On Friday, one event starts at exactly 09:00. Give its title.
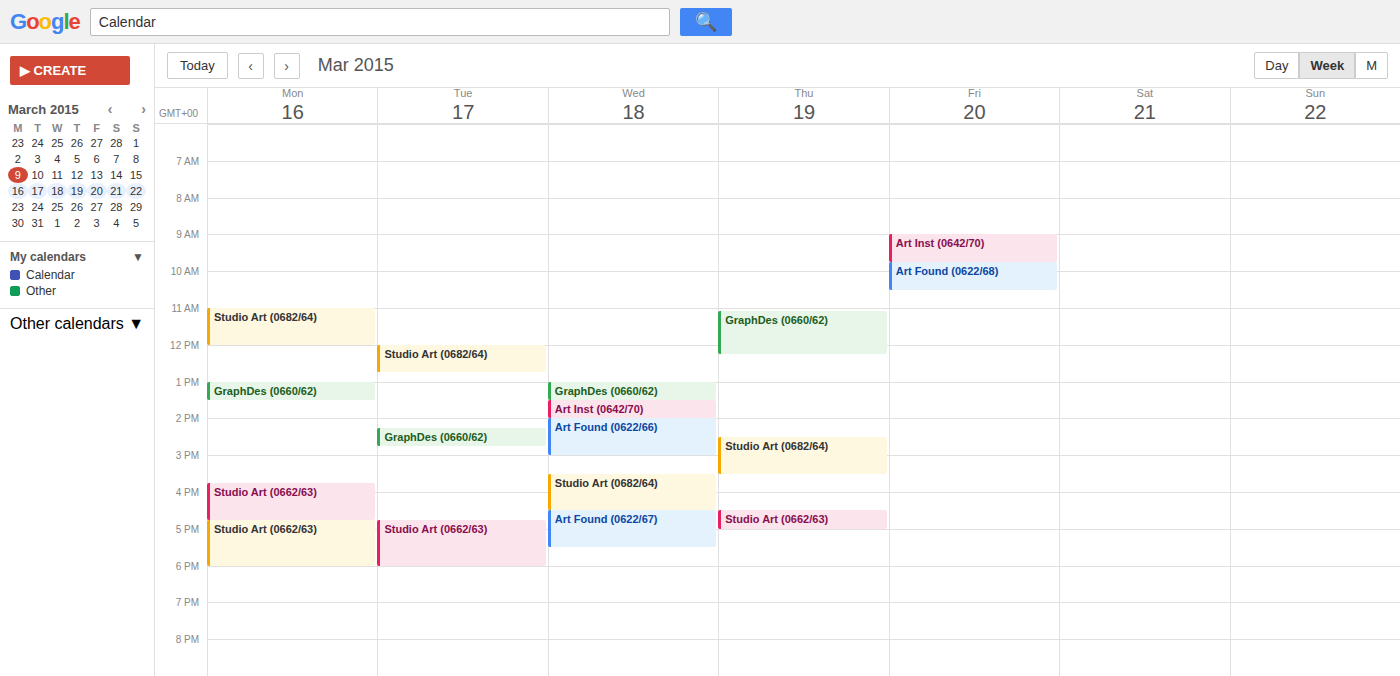
"Art Inst (0642/70)"